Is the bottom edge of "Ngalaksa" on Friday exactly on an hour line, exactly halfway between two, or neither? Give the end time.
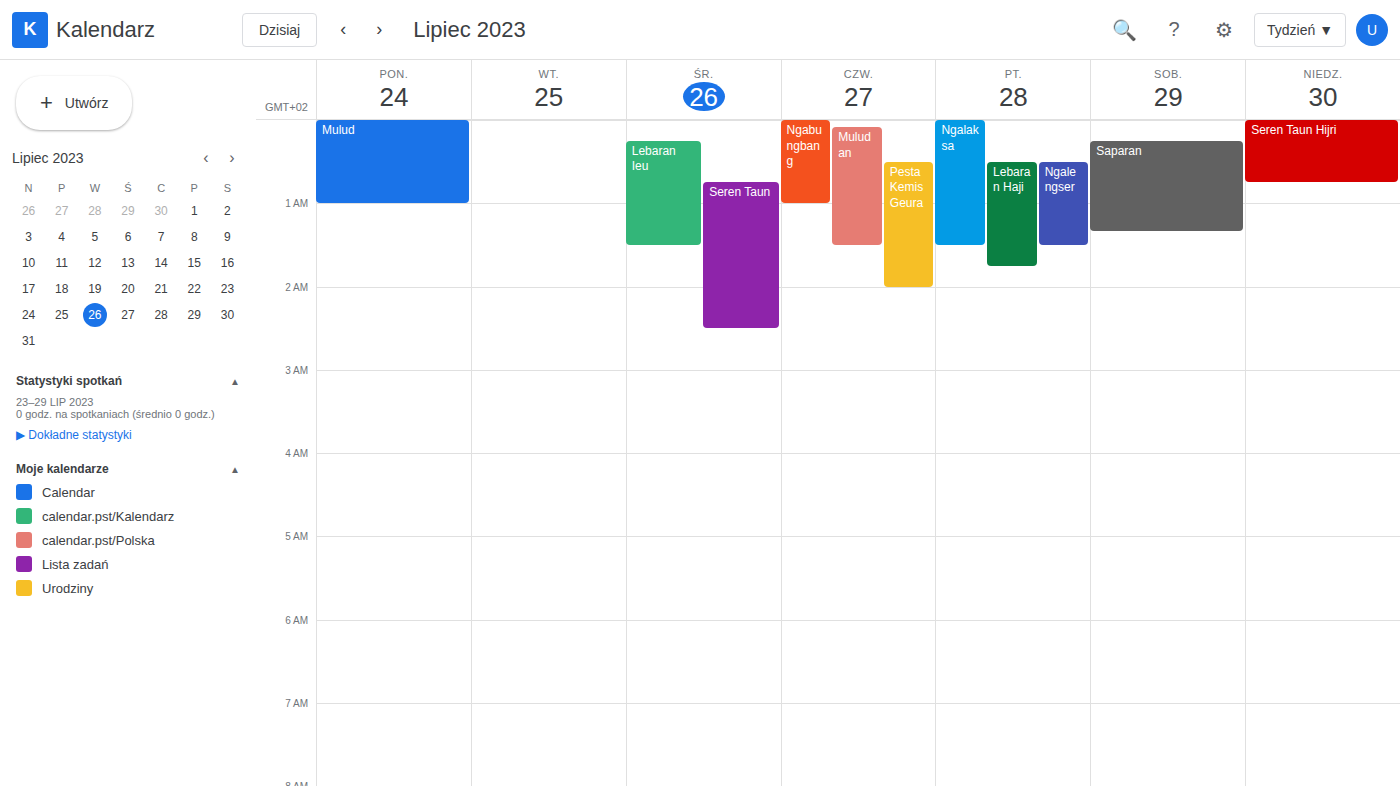
1:30 AM -- halfway between the 1 AM and 2 AM lines.